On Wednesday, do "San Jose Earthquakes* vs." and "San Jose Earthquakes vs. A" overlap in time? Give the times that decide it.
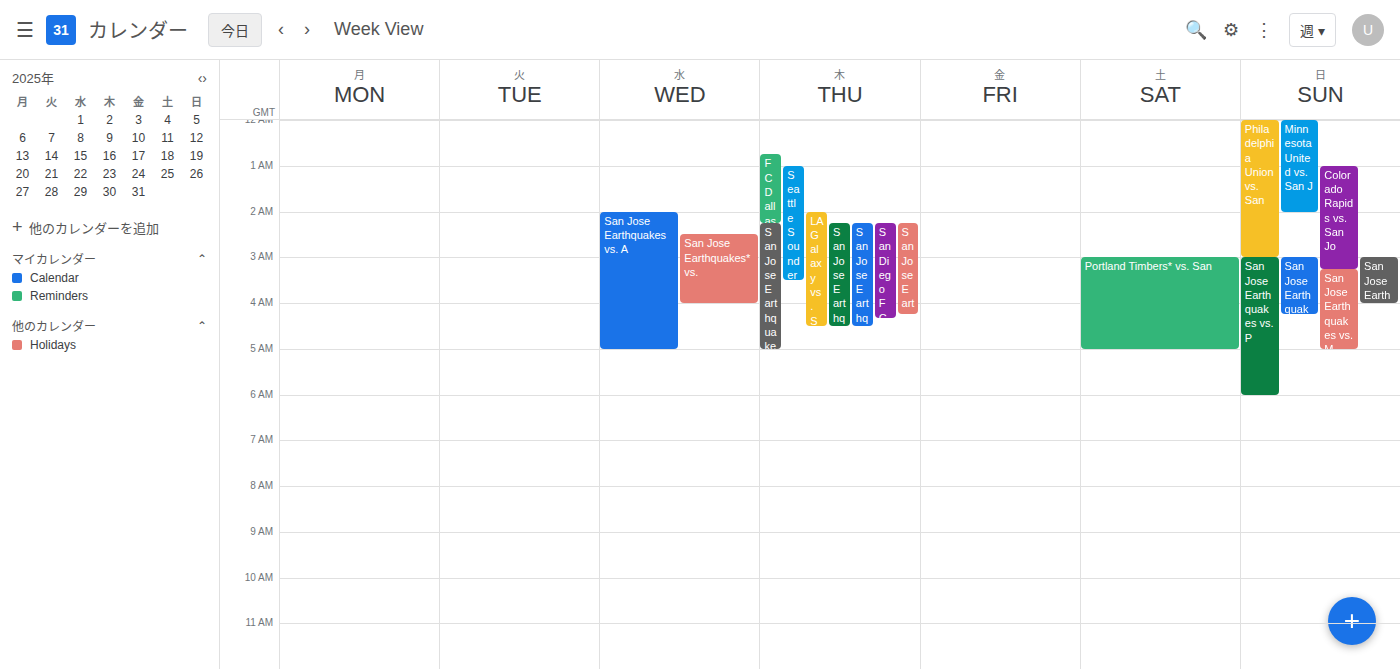
"San Jose Earthquakes* vs." runs 2:30 AM to 4:00 AM, inside "San Jose Earthquakes vs. A" -- they overlap.